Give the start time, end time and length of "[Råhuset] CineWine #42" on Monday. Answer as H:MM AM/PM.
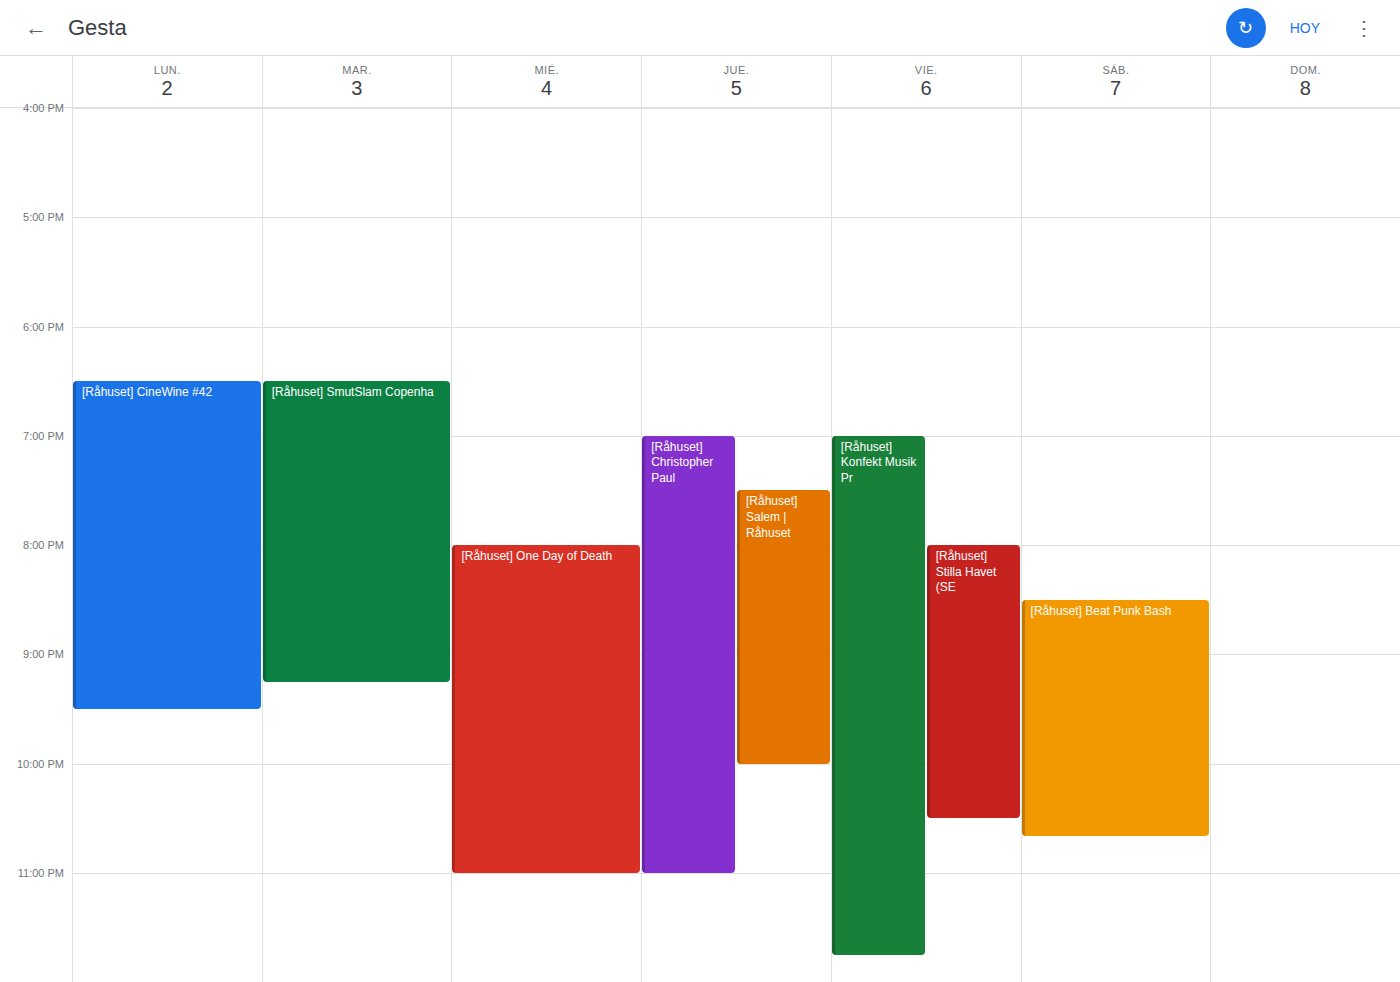
6:30 PM to 9:30 PM, 3 hours